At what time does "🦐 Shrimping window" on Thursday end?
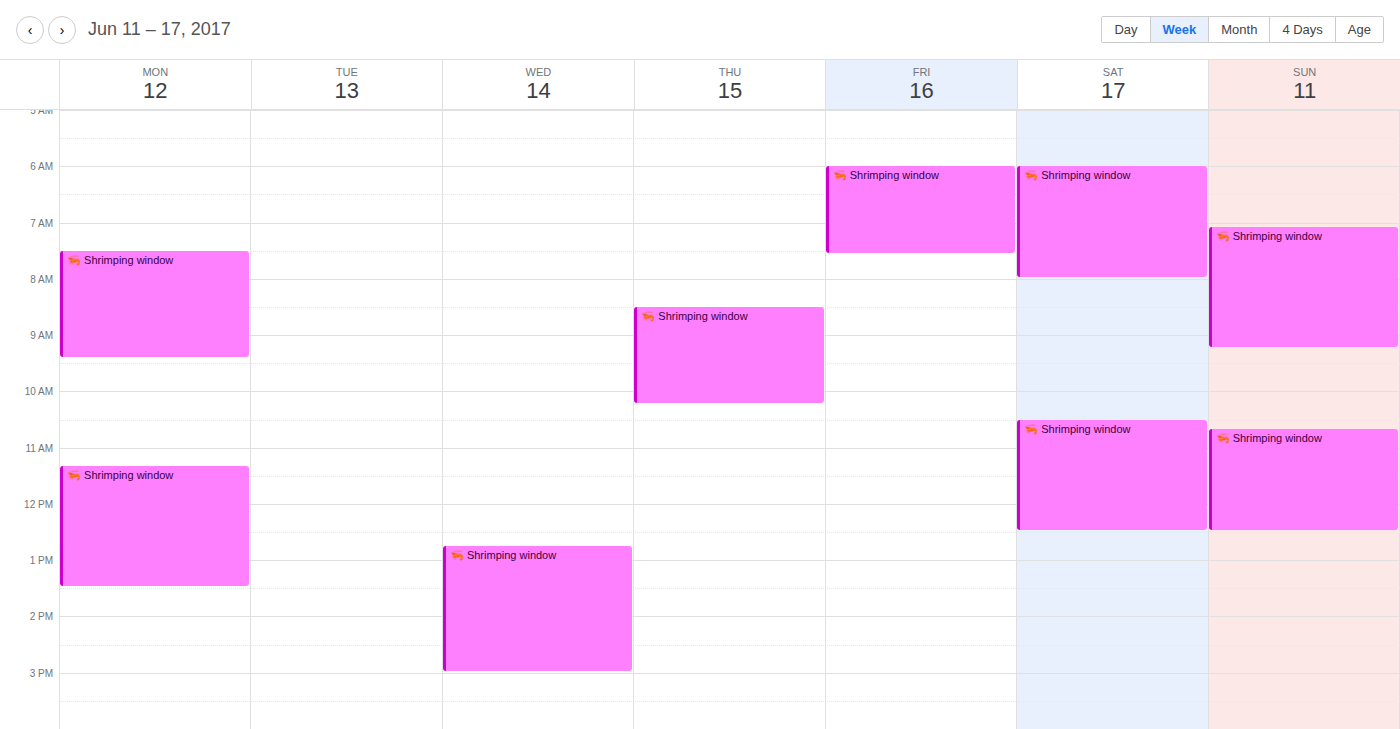
10:15 AM